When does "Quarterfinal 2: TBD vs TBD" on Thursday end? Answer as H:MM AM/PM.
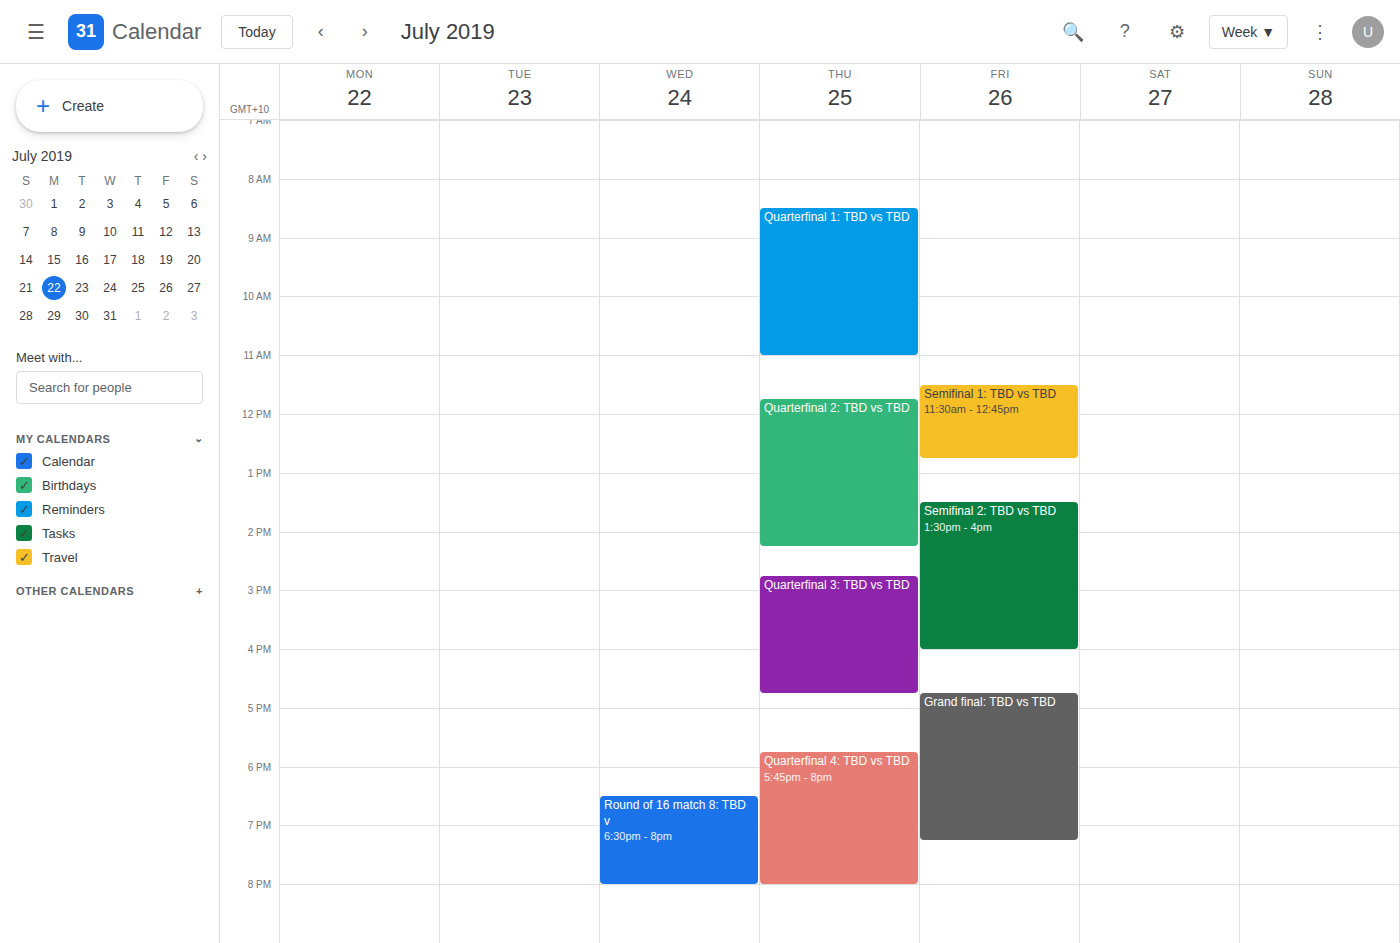
2:15 PM